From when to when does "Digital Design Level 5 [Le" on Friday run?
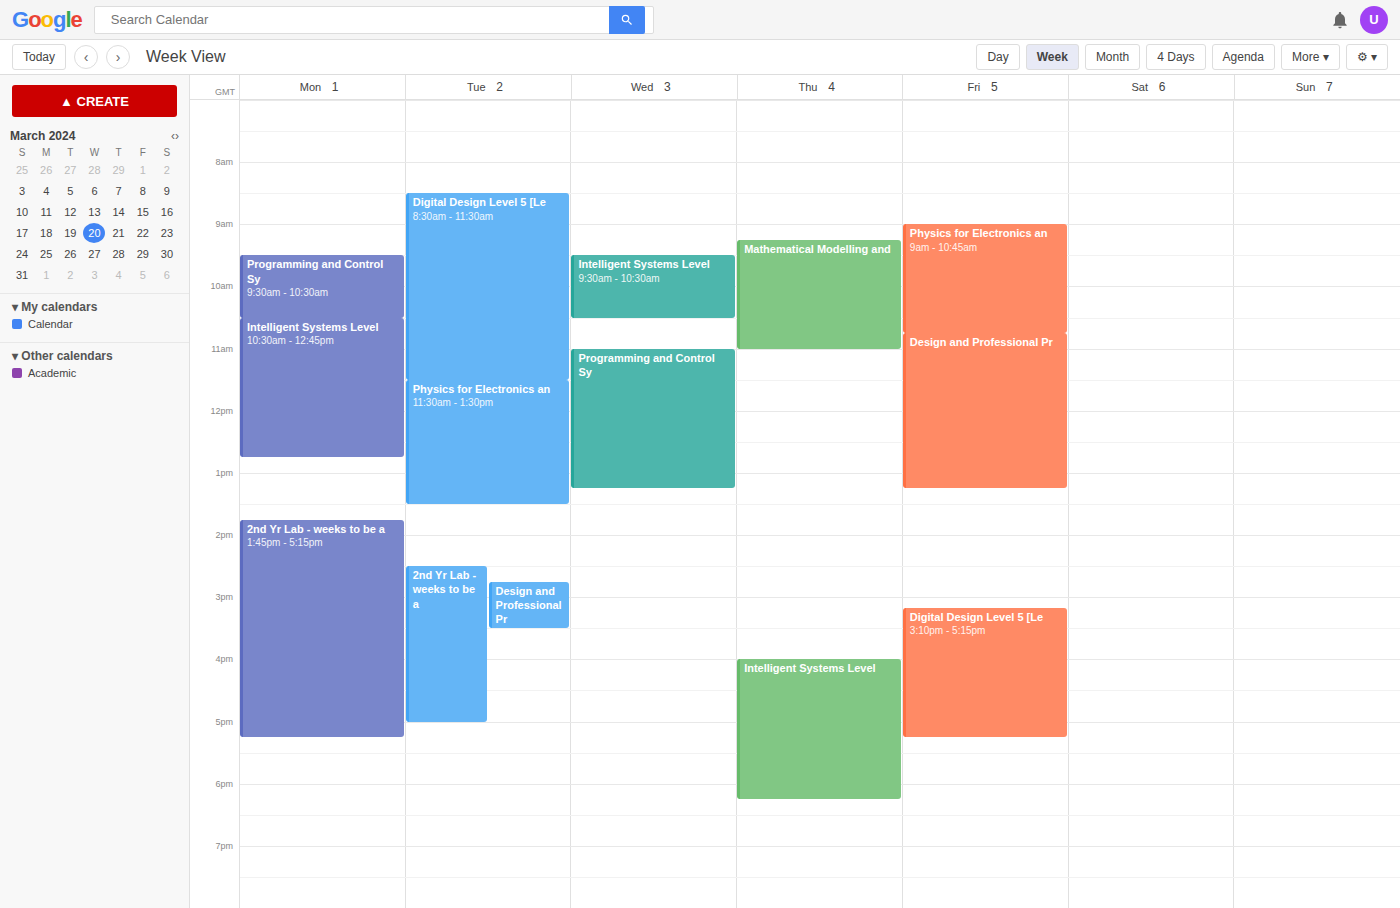
3:10 PM to 5:15 PM